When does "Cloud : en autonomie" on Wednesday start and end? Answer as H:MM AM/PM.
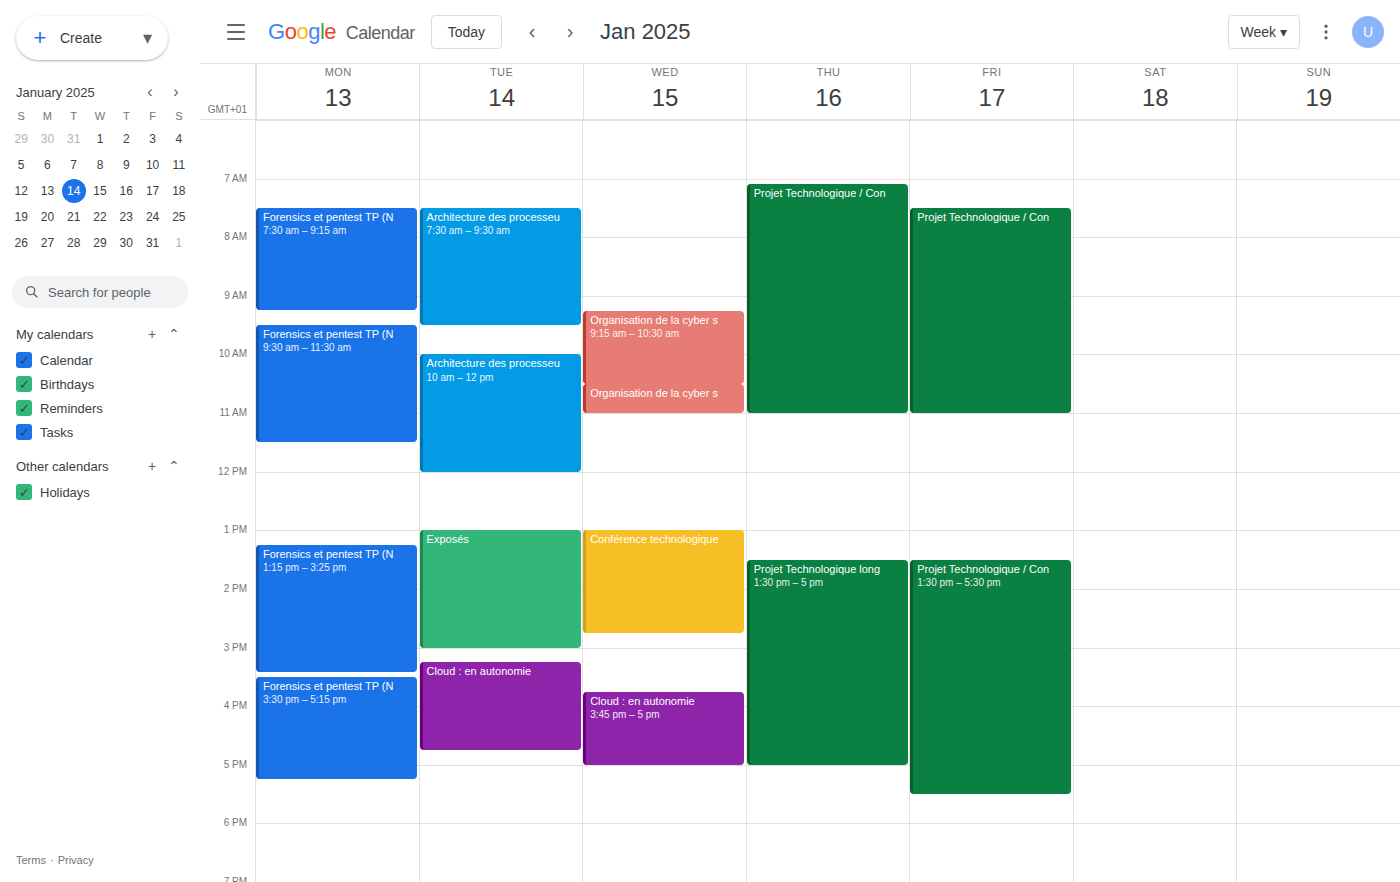
3:45 PM to 5:00 PM